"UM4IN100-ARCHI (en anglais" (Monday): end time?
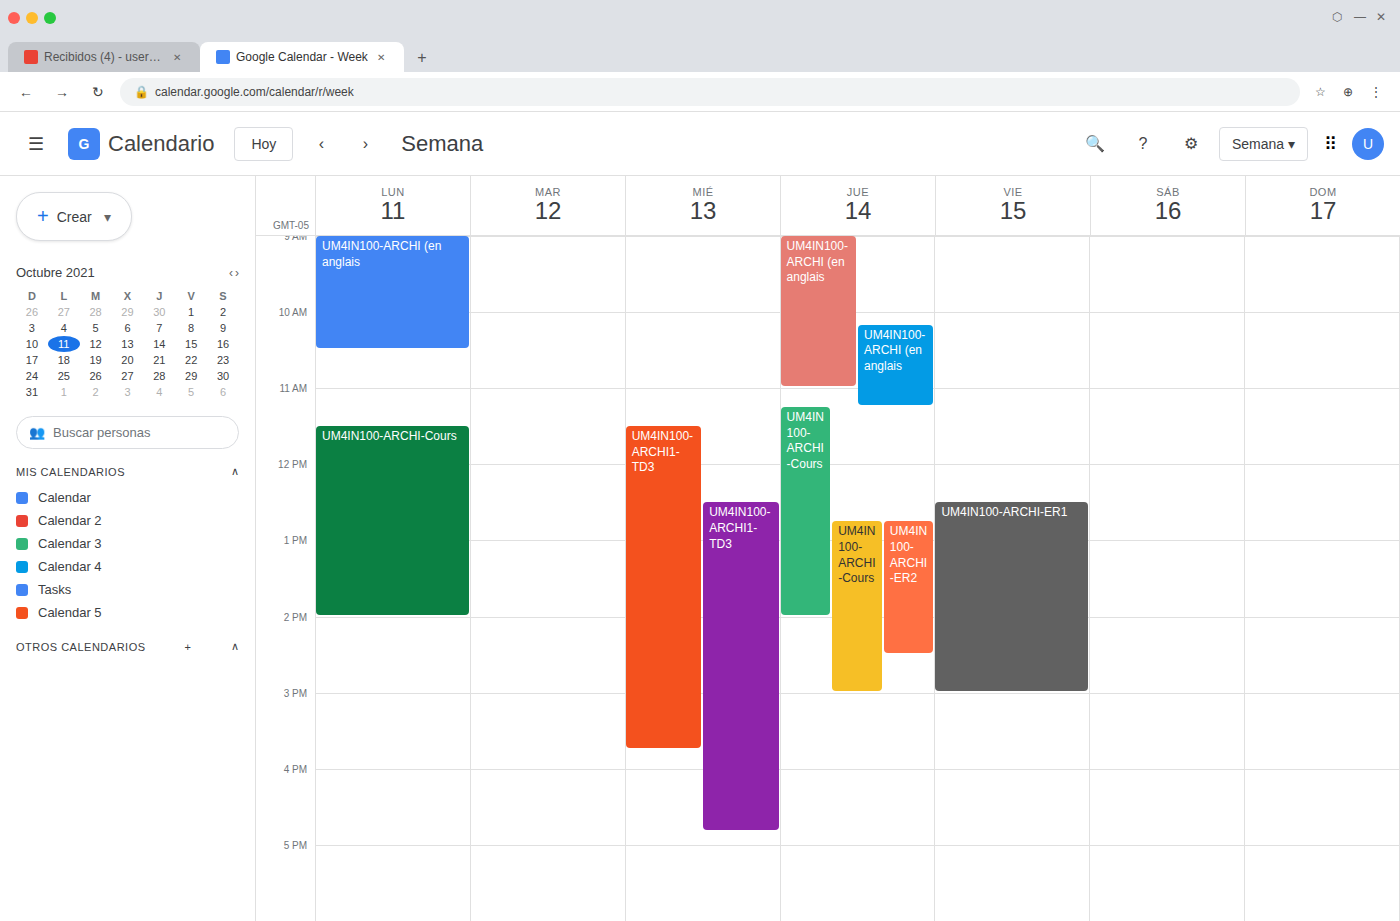
10:30 AM